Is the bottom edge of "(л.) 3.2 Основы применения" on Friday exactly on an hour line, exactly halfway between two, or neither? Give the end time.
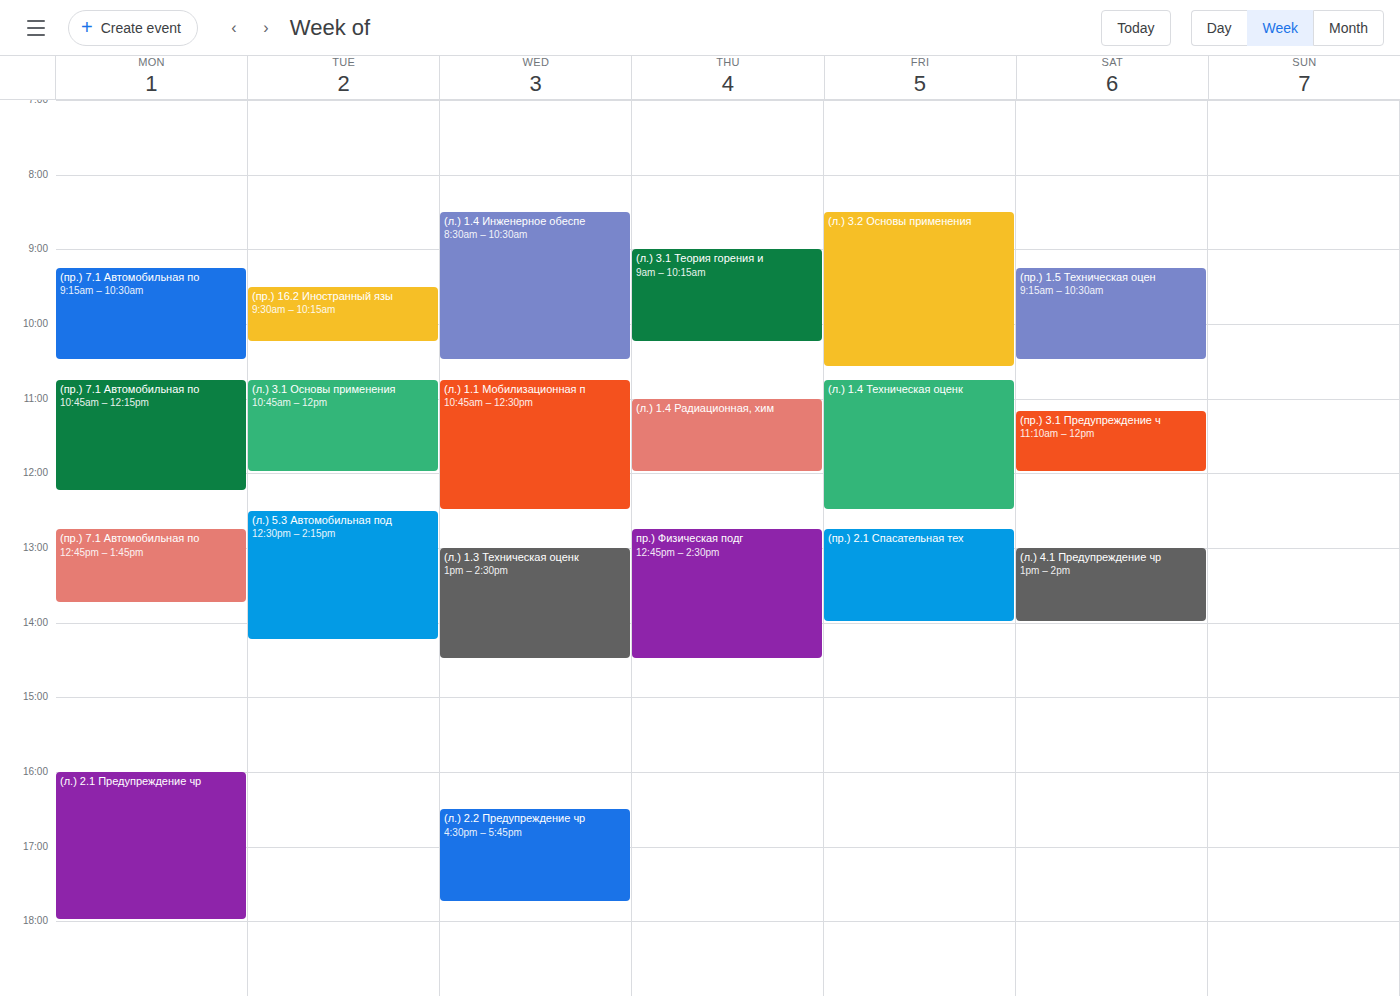
10:35 AM -- neither: 35 minutes below the 10 AM line and 25 minutes above the 11 AM line.